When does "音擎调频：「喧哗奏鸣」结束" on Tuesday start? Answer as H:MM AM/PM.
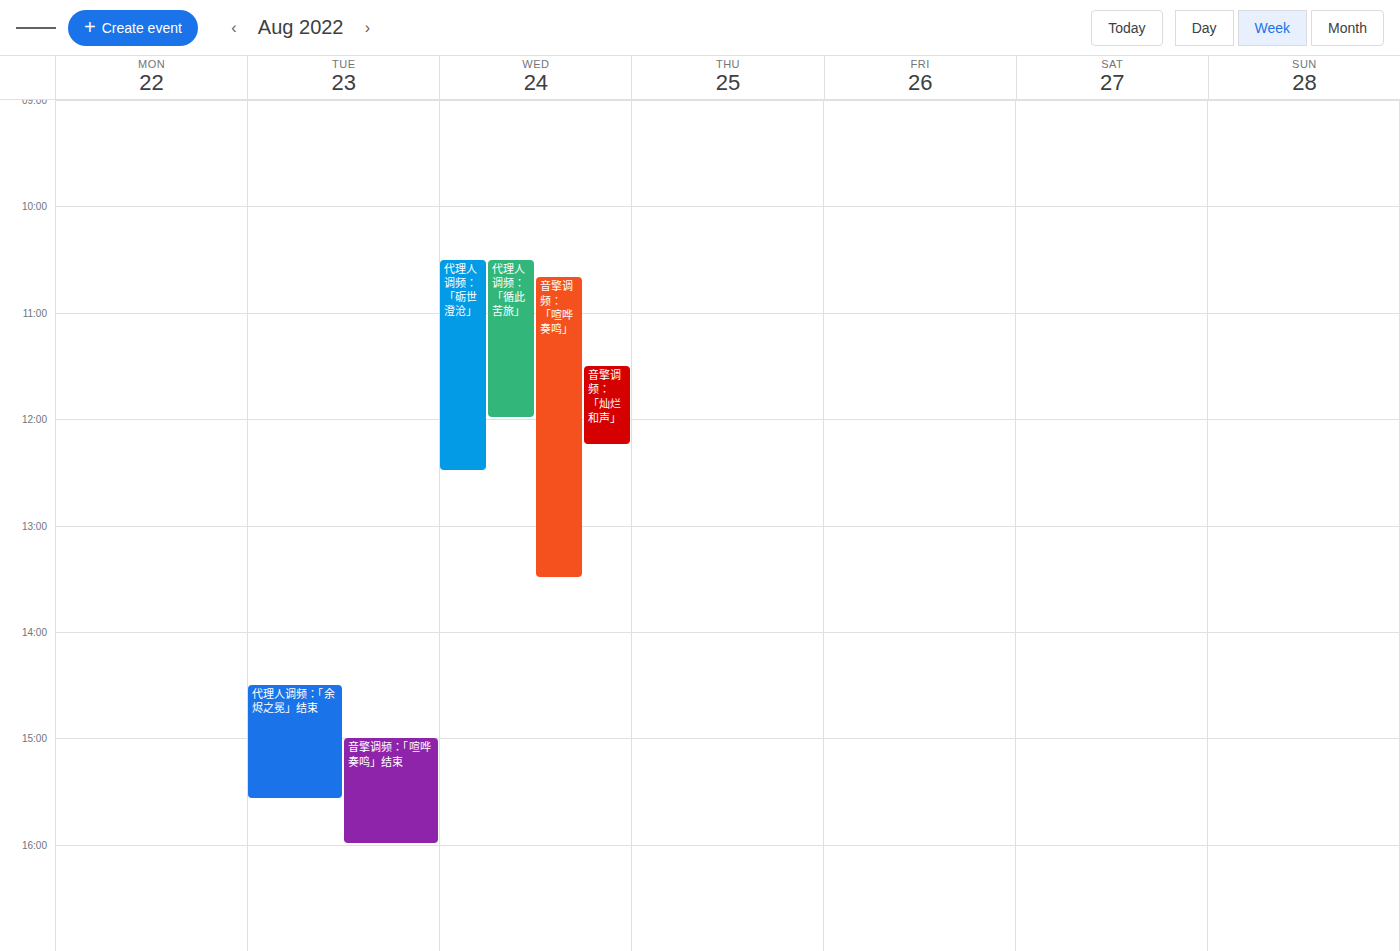
3:00 PM